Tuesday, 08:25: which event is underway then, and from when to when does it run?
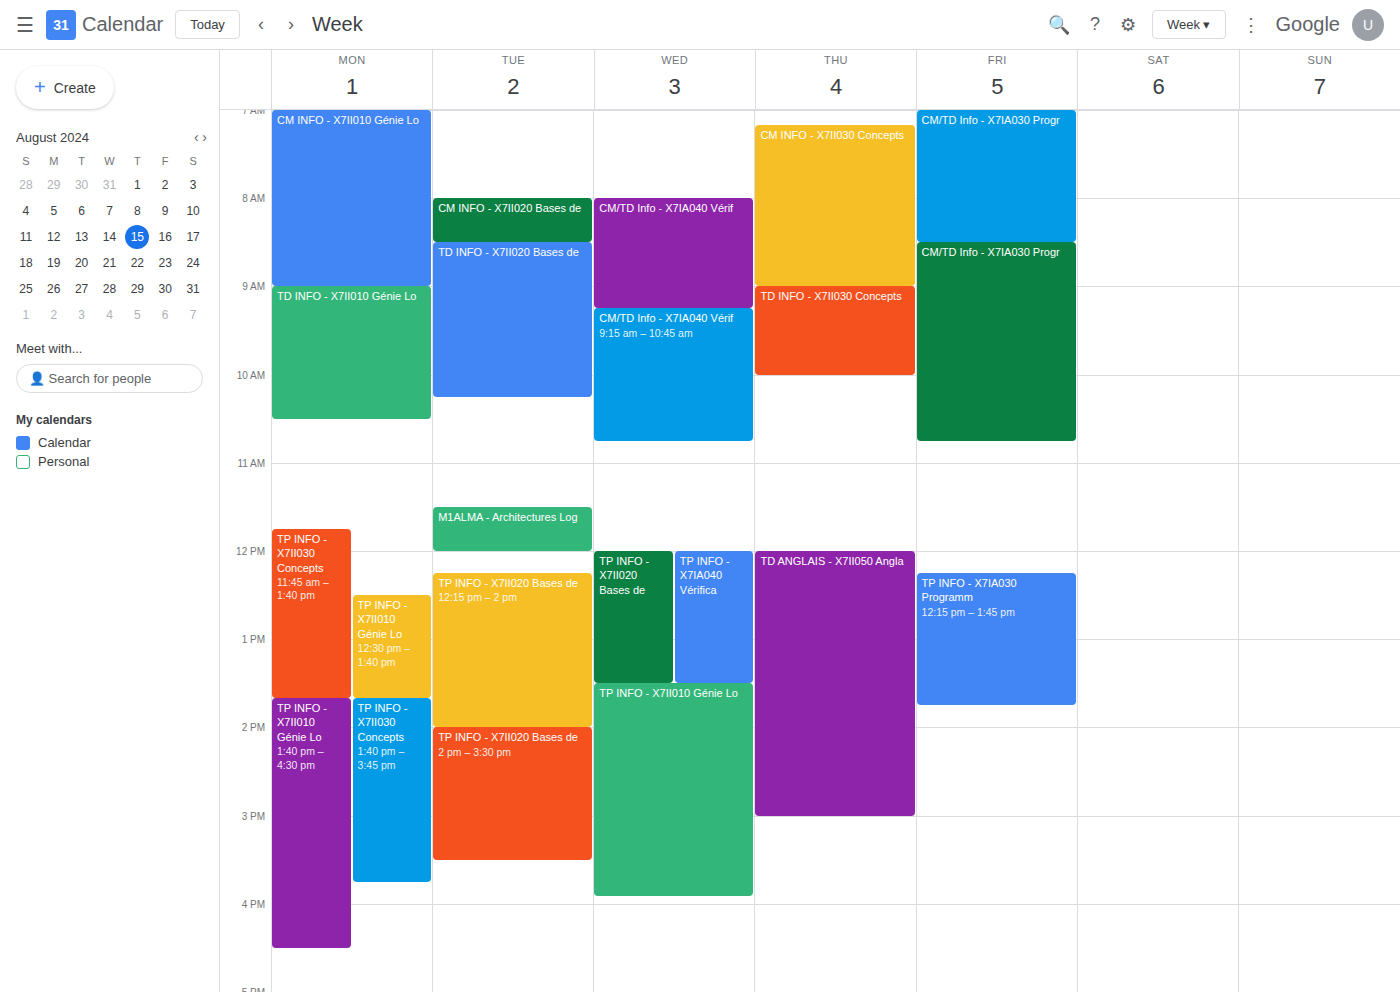
"CM INFO - X7II020 Bases de", 08:00 to 08:30